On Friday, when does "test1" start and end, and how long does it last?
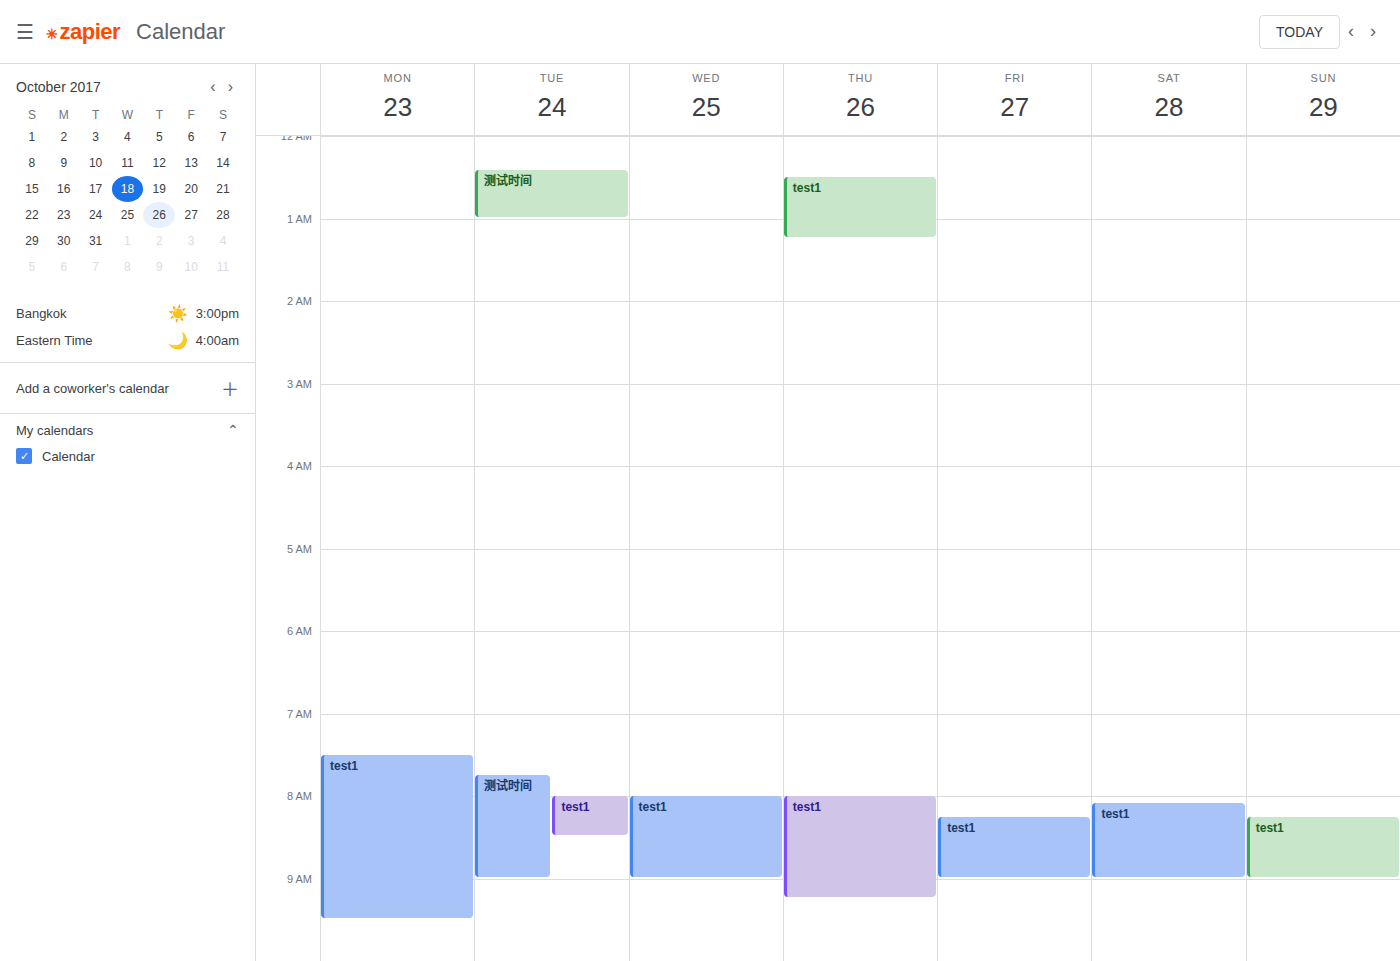
8:15 AM to 9:00 AM, 45 minutes